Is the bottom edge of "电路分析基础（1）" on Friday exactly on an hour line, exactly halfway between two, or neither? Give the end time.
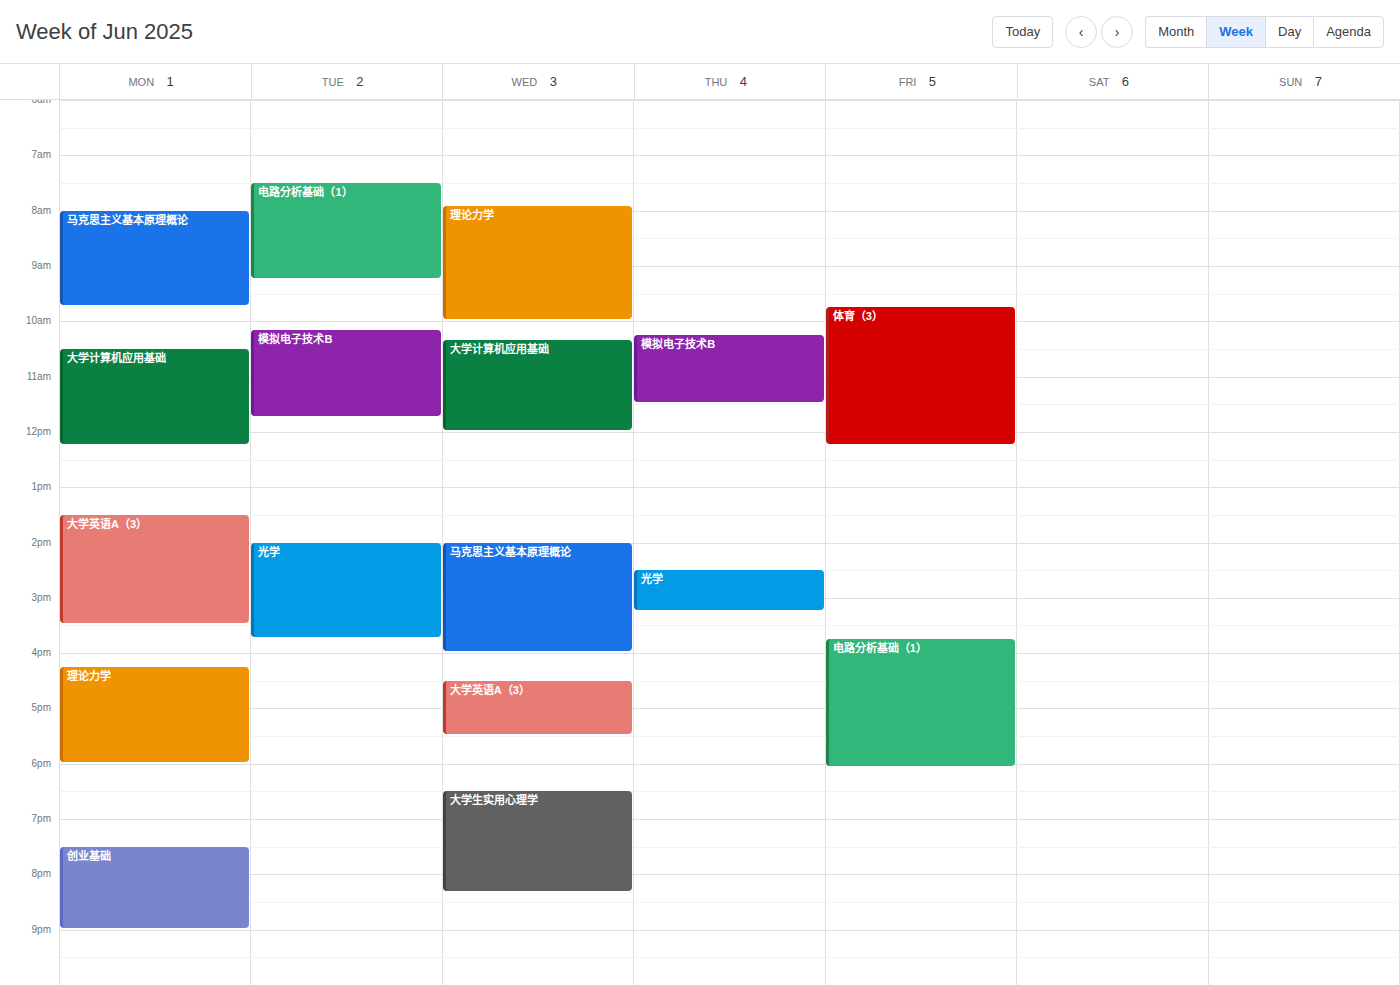
6:05 PM -- neither: 5 minutes below the 6 PM line and 55 minutes above the 7 PM line.